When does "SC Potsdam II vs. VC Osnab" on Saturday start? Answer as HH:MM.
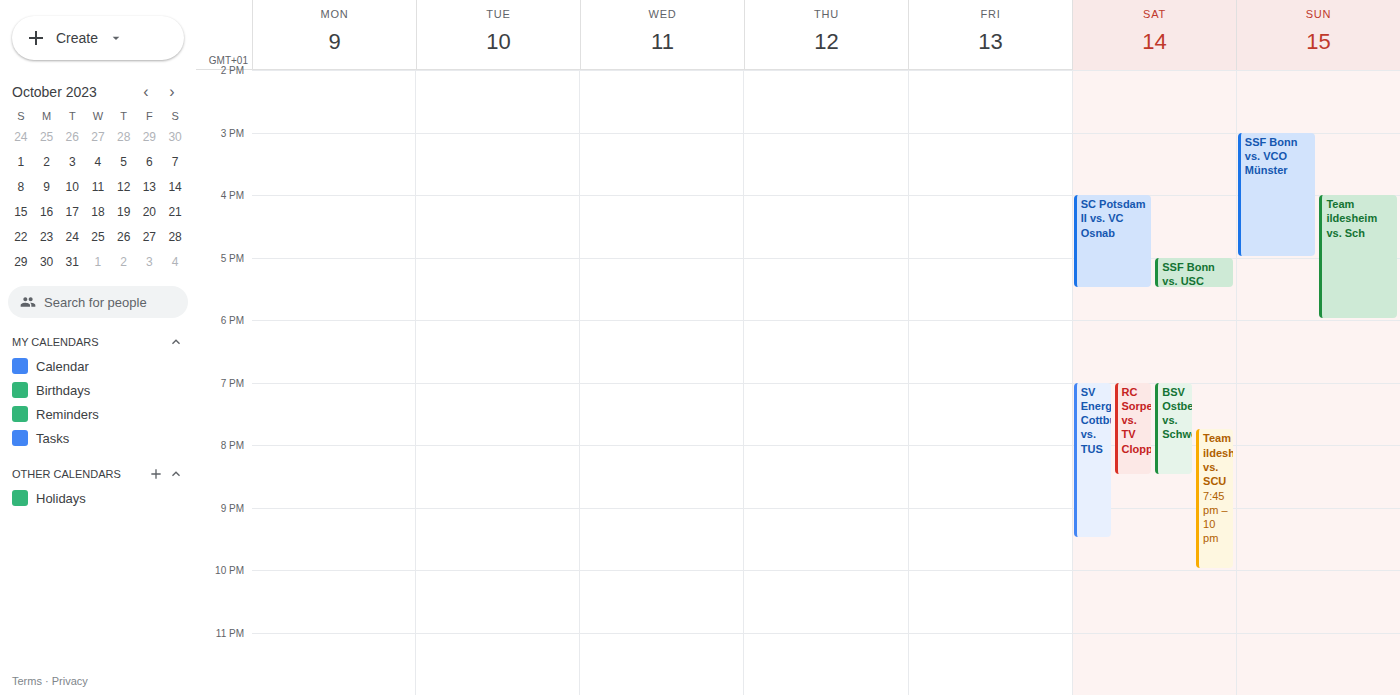
16:00